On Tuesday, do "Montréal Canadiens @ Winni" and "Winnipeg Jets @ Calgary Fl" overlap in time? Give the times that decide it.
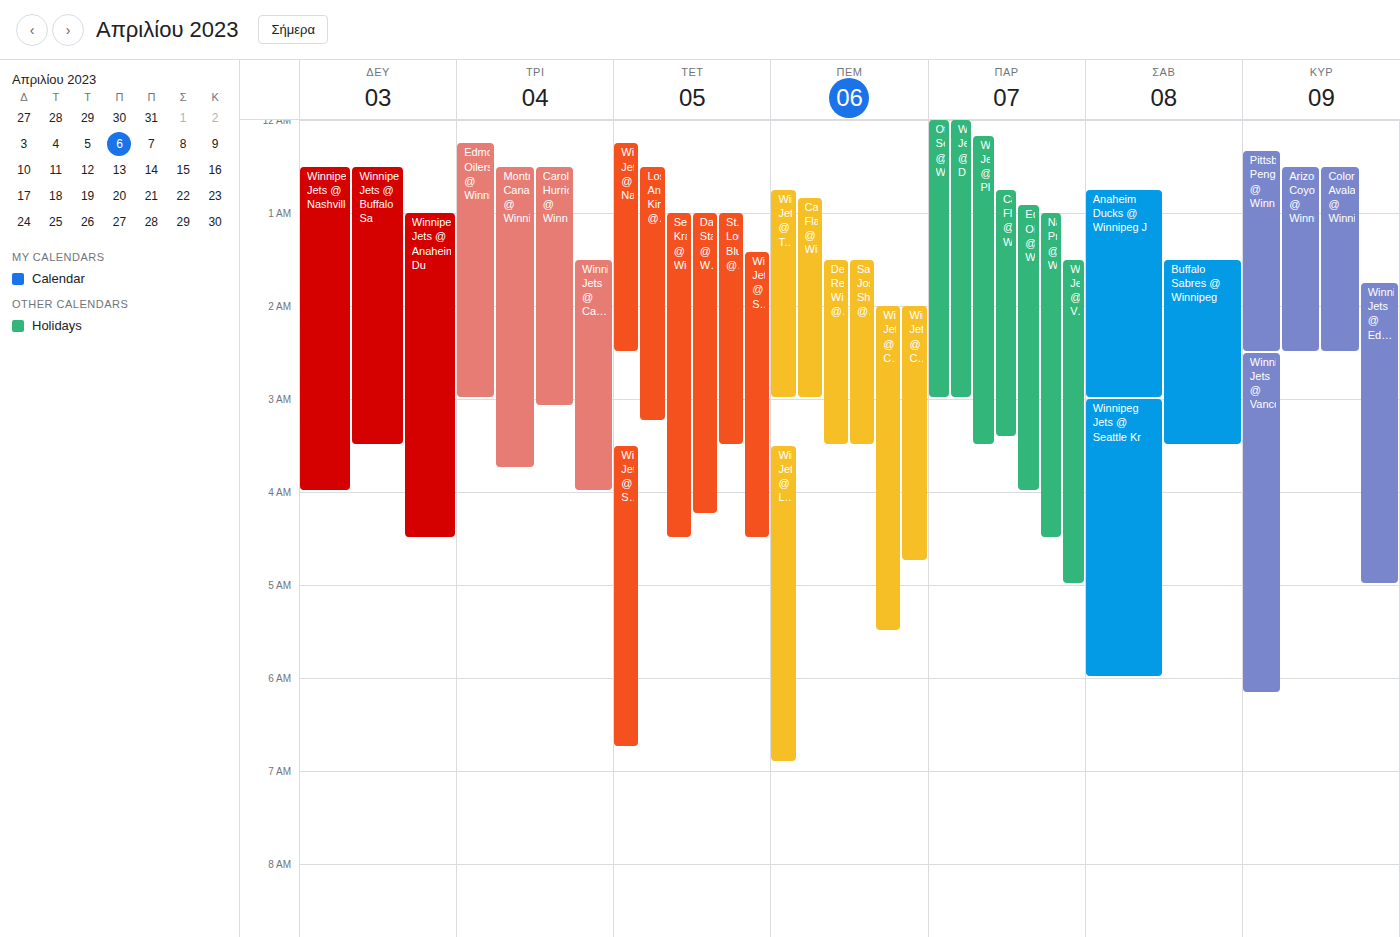
"Winnipeg Jets @ Calgary Fl" starts at 01:30, before "Montréal Canadiens @ Winni" ends at 03:45 -- they overlap.